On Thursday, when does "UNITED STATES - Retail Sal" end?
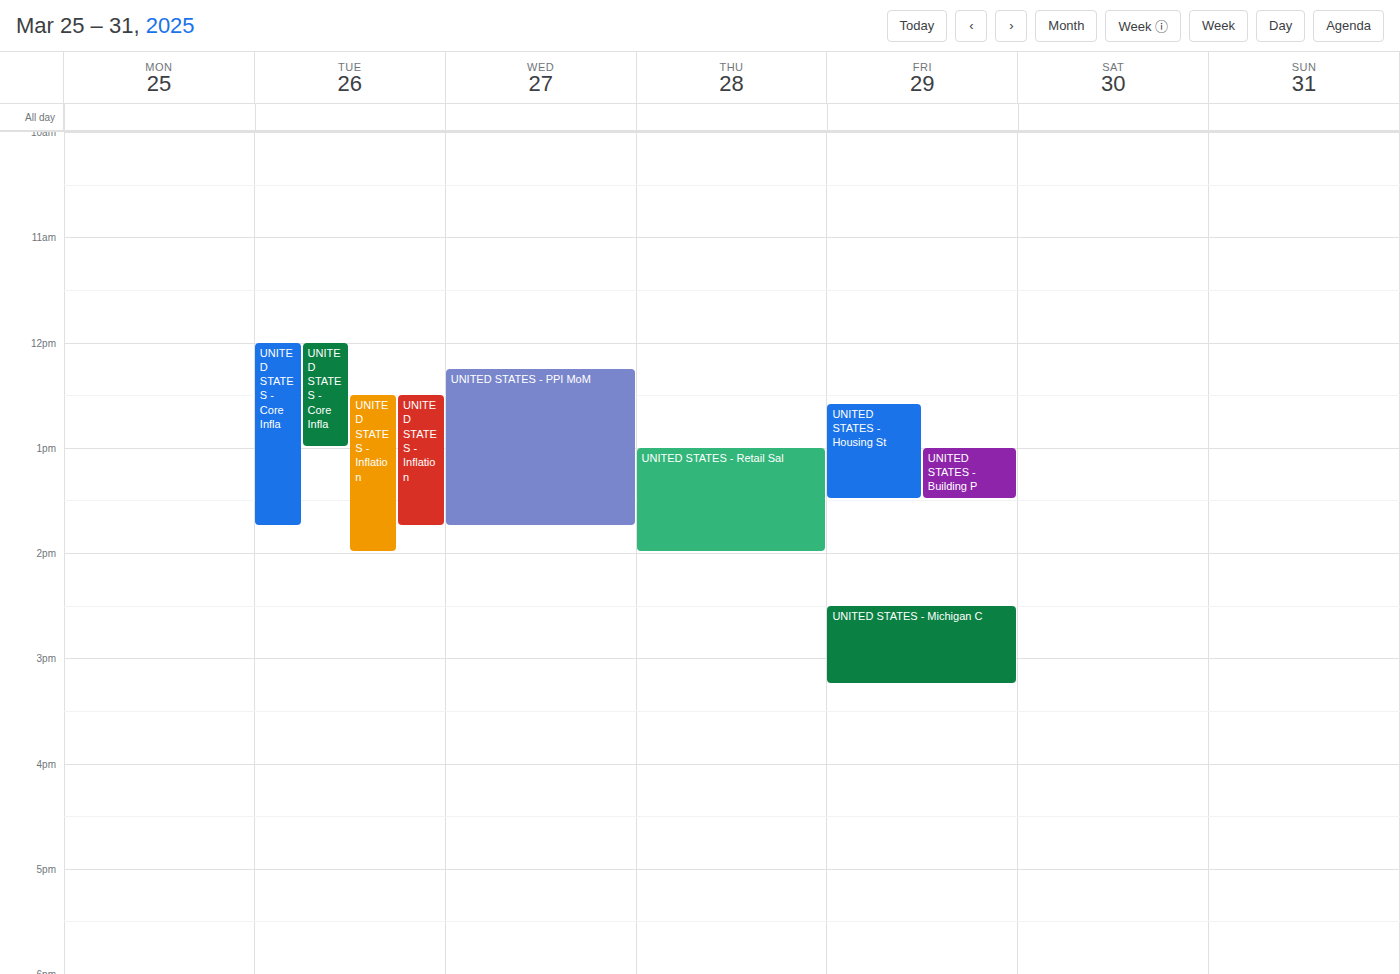
2:00 PM